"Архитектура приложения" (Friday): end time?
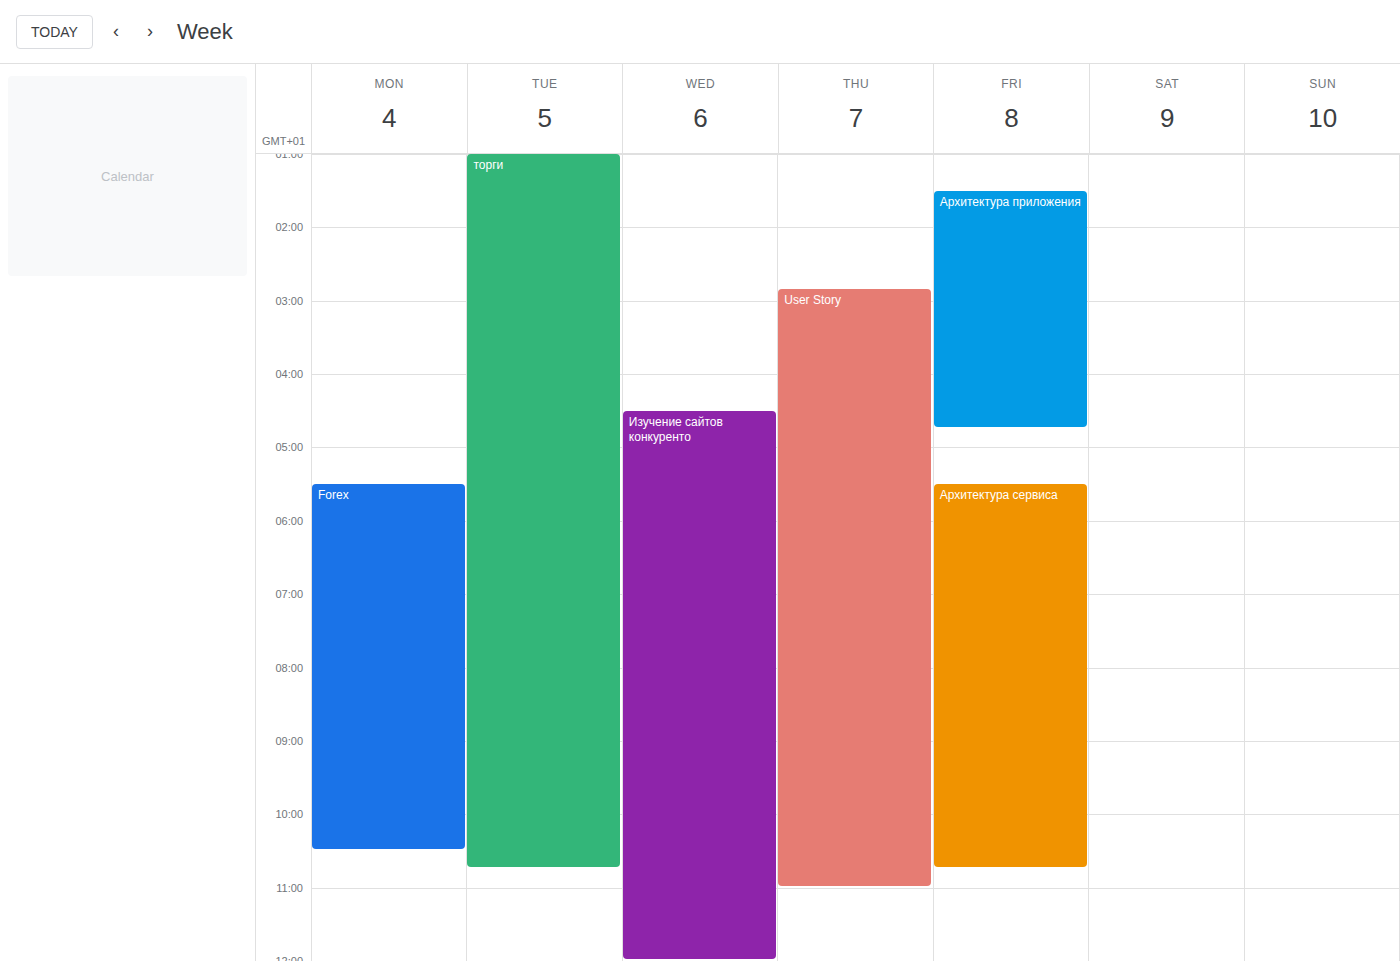
4:45 AM